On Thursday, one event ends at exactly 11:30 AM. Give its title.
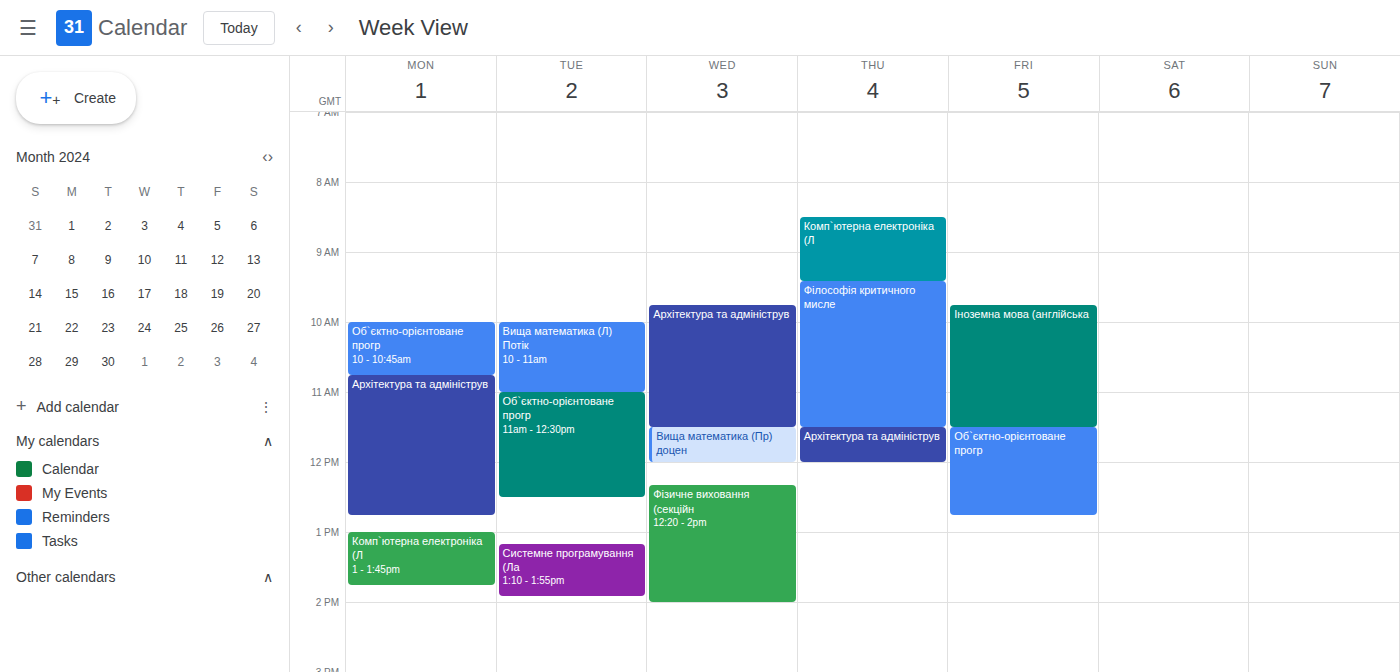
"Філософія критичного мисле"